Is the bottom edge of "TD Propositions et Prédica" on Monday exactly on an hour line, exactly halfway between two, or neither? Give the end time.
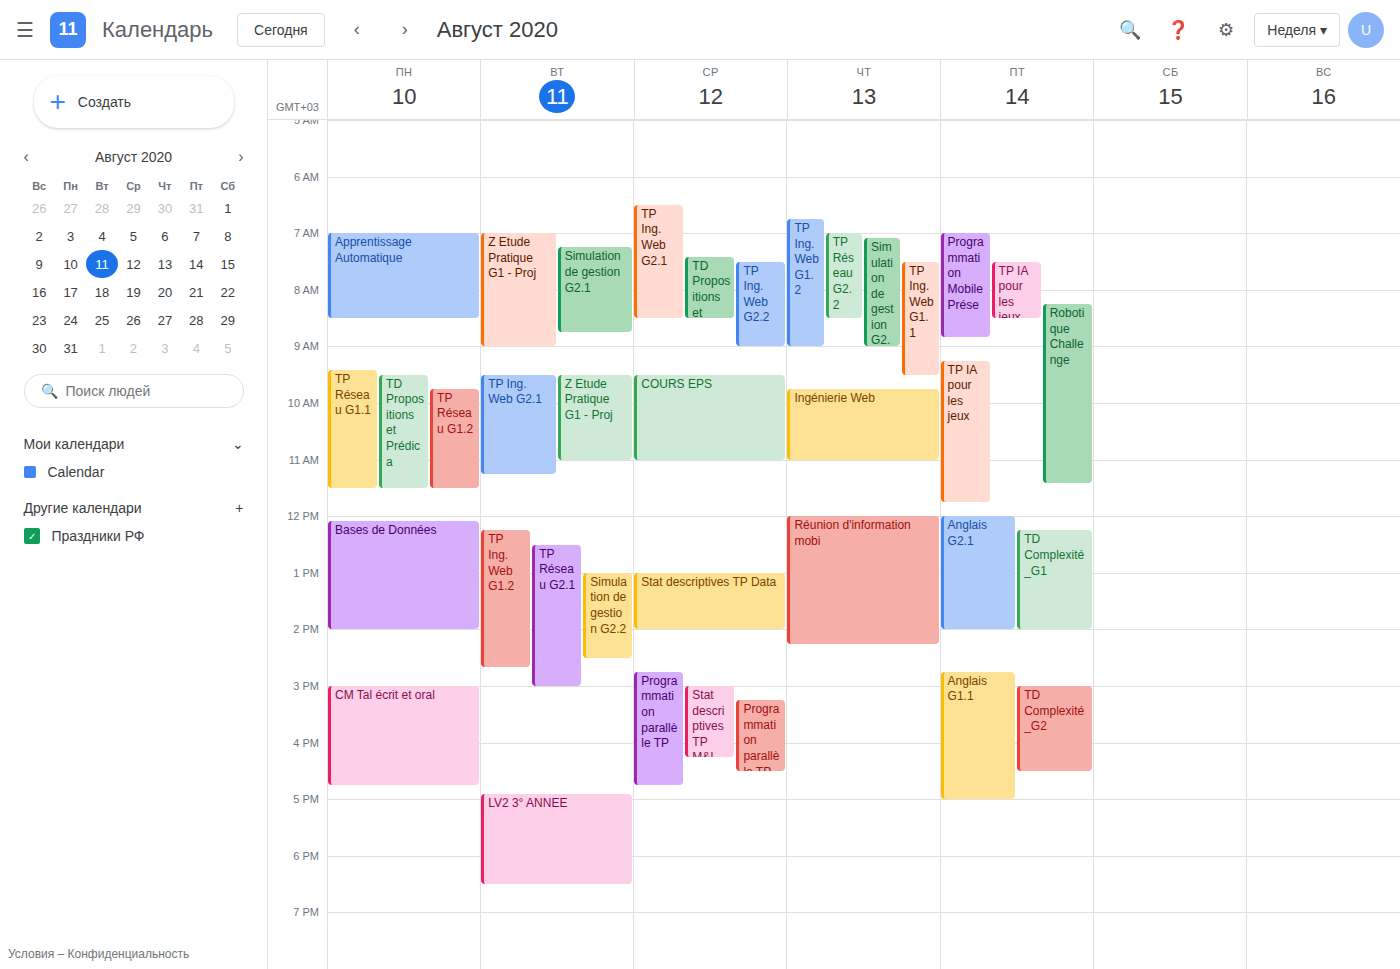
11:30 AM -- halfway between the 11 AM and 12 PM lines.